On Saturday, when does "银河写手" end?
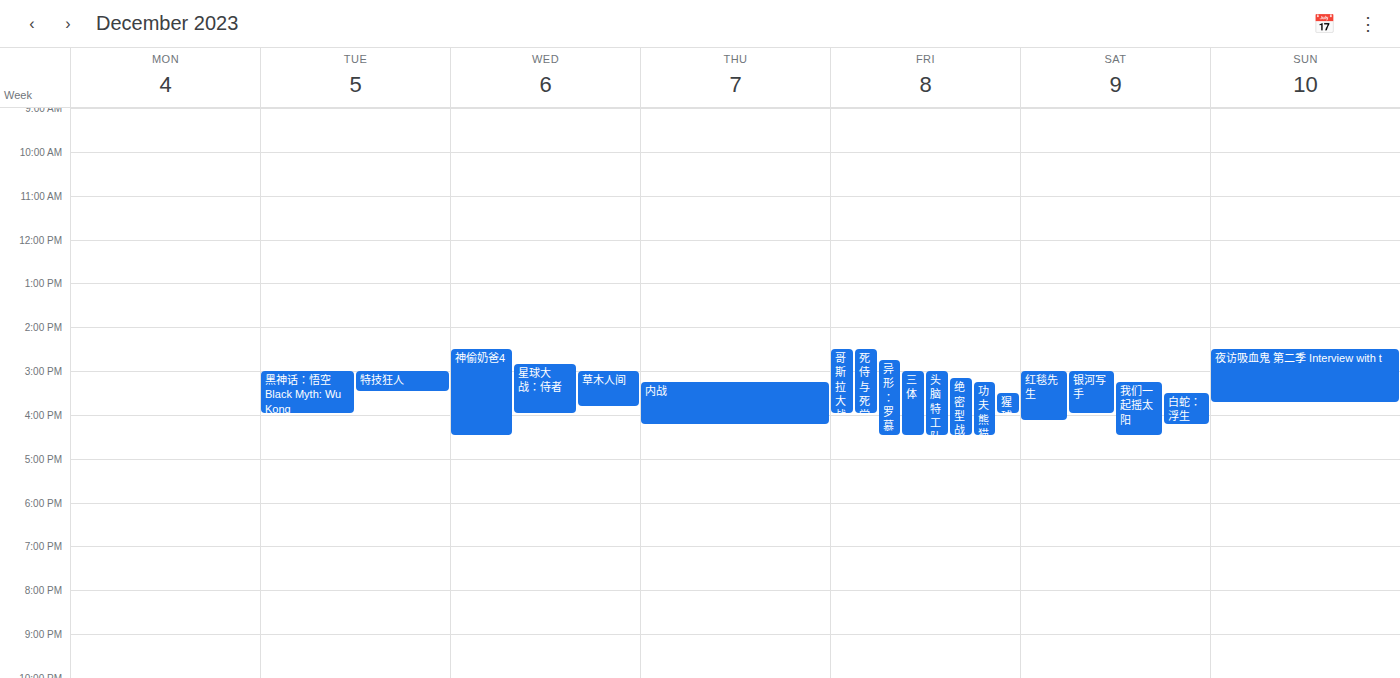
4:00 PM